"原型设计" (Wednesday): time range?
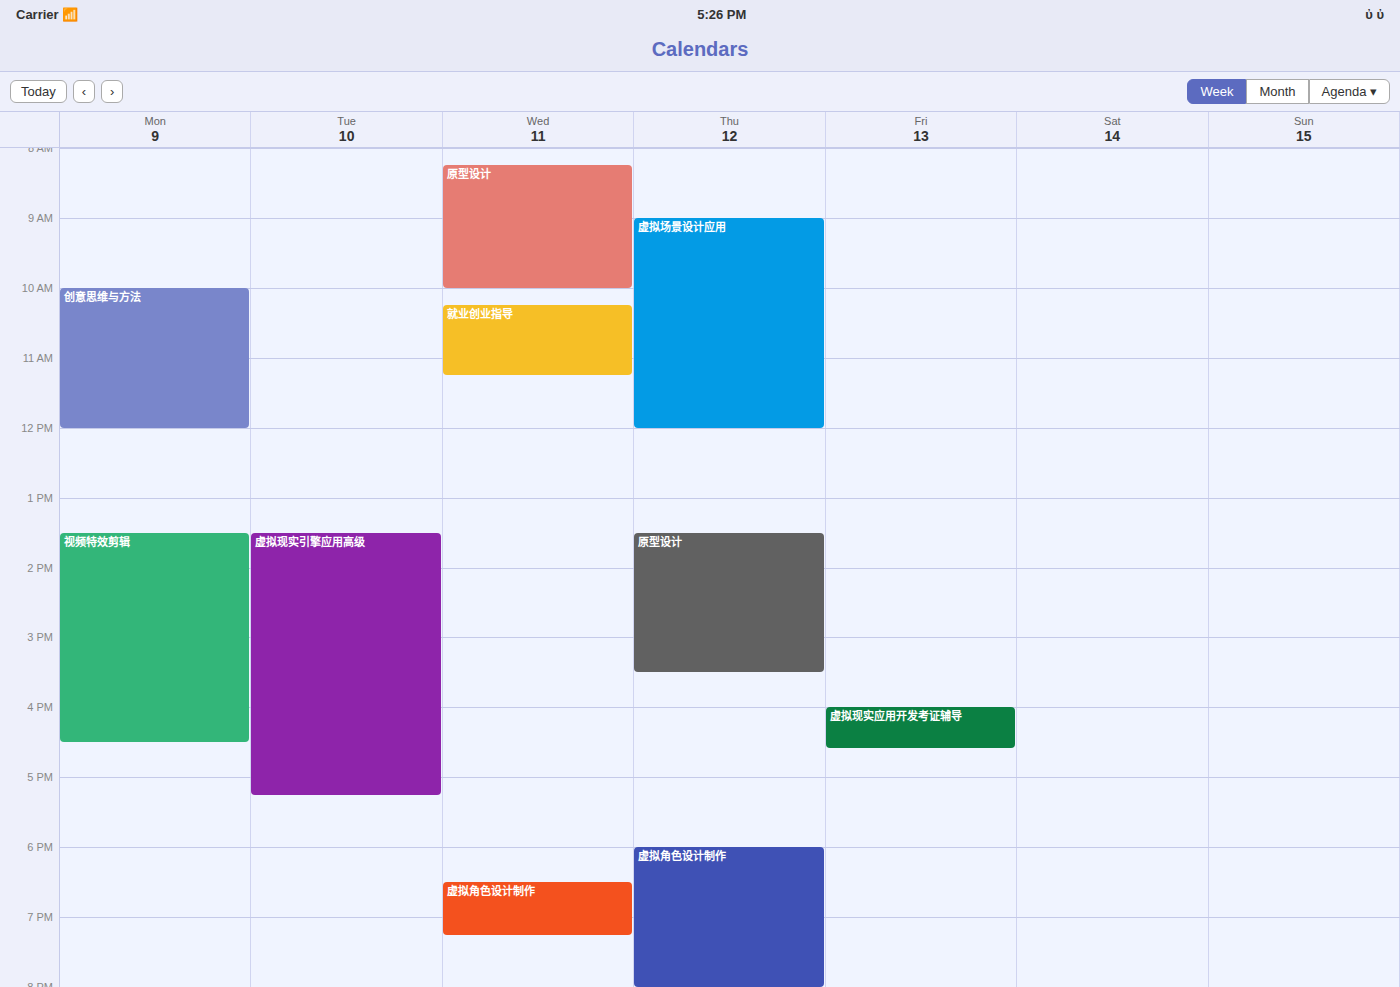
08:15 to 10:00